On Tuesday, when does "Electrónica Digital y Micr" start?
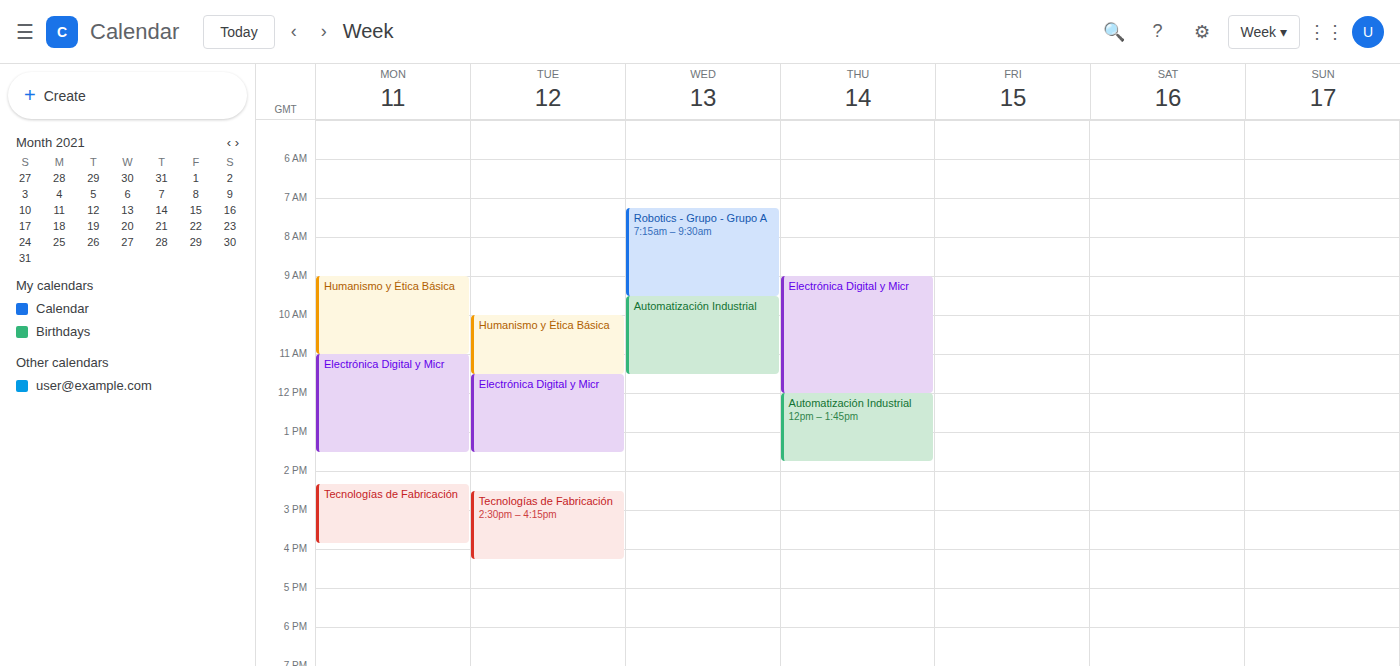
11:30 AM